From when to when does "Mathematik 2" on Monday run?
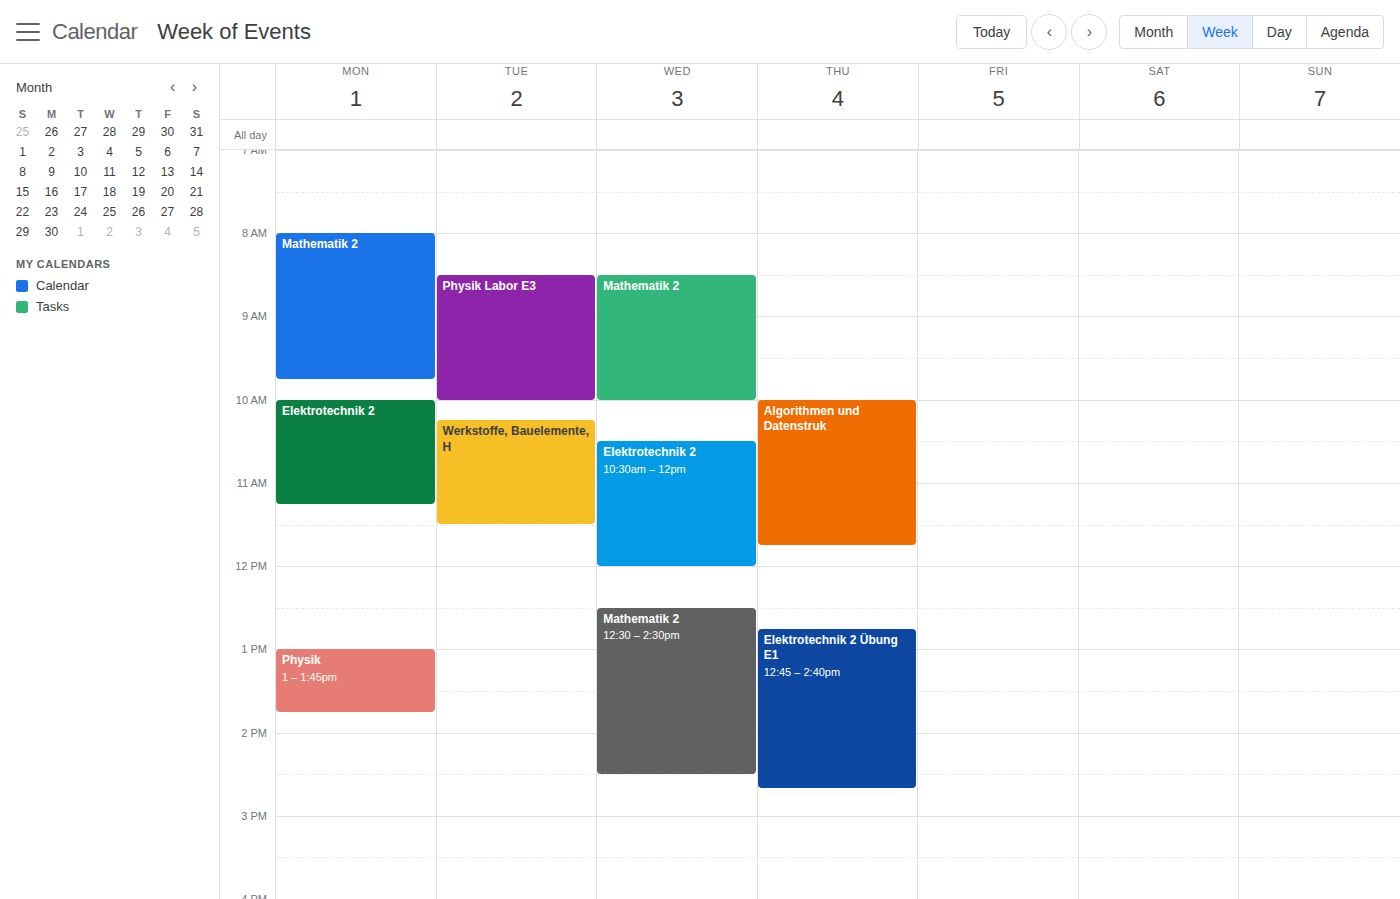
8:00 AM to 9:45 AM